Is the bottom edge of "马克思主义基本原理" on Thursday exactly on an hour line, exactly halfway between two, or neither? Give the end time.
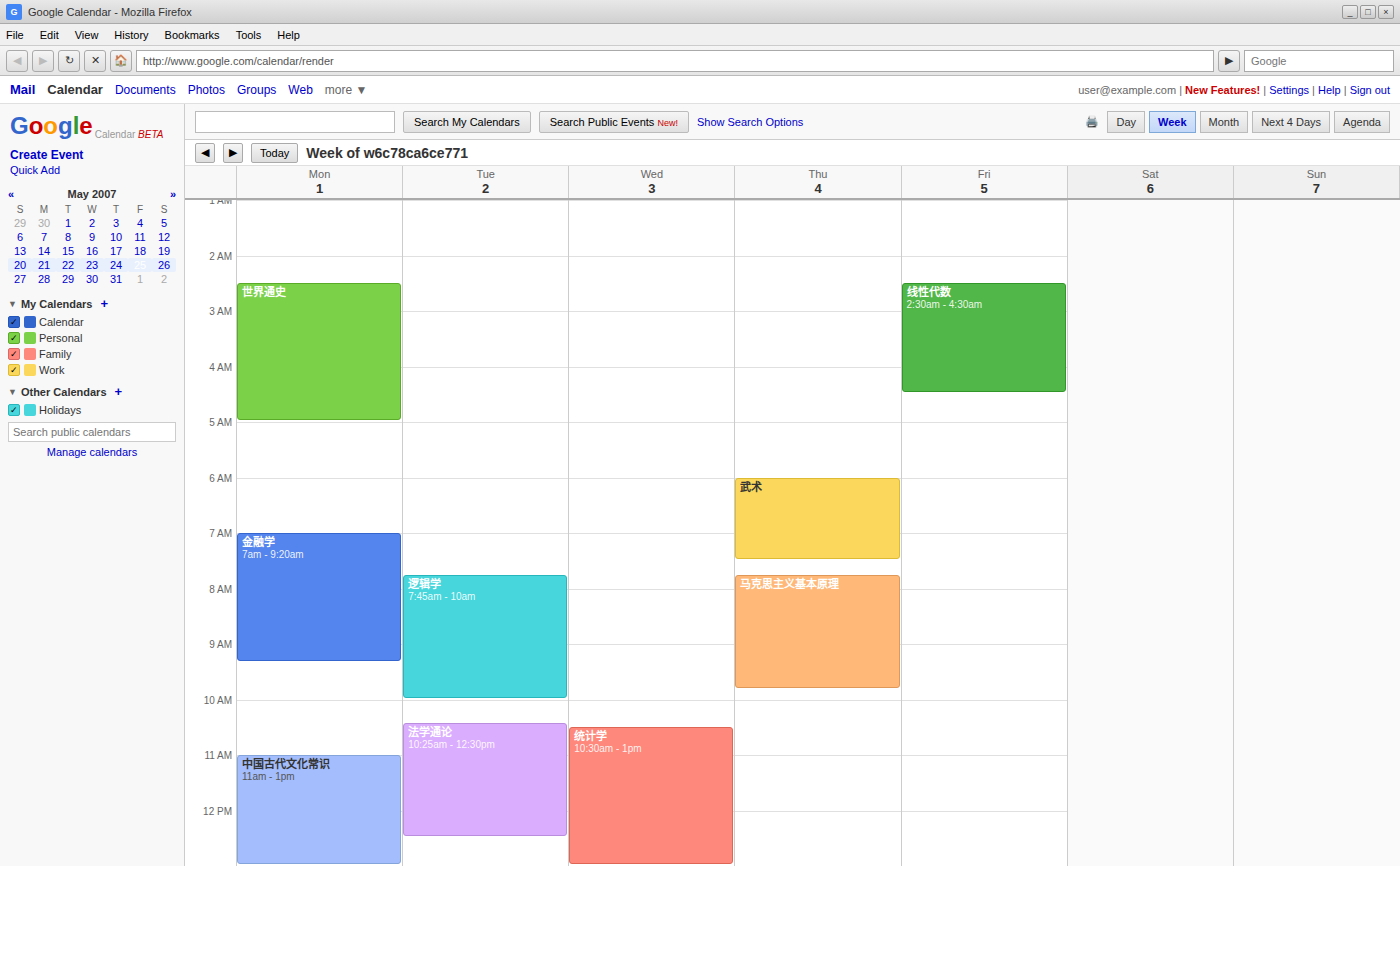
9:50 AM -- neither: 50 minutes below the 9 AM line and 10 minutes above the 10 AM line.